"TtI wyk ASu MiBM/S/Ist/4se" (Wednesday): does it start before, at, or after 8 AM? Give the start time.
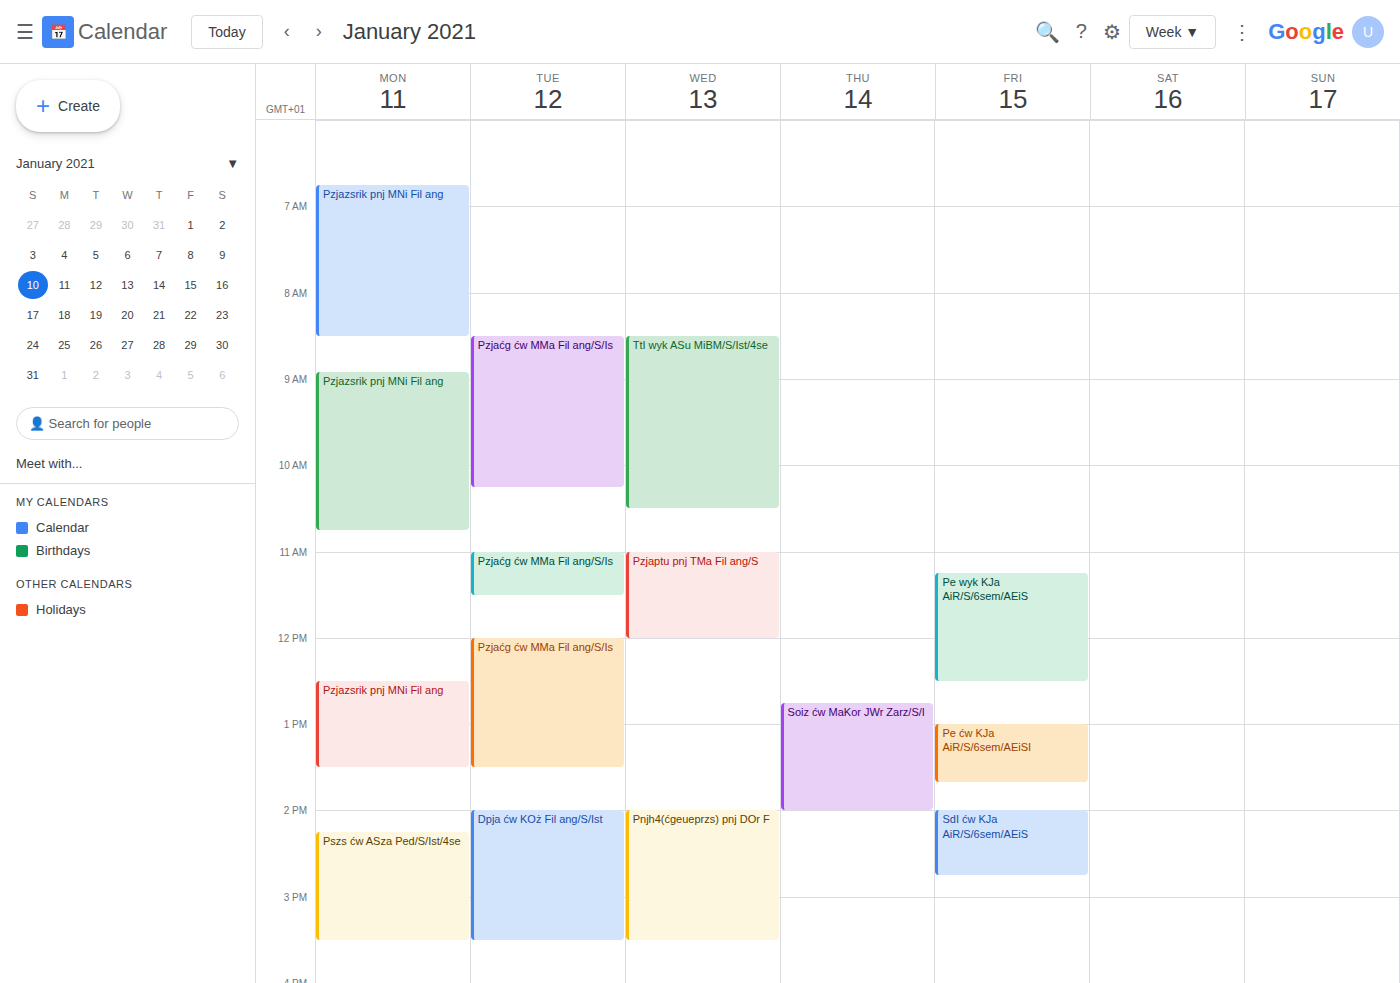
8:30 AM -- after 8 AM, 30 minutes below the 8 AM line.